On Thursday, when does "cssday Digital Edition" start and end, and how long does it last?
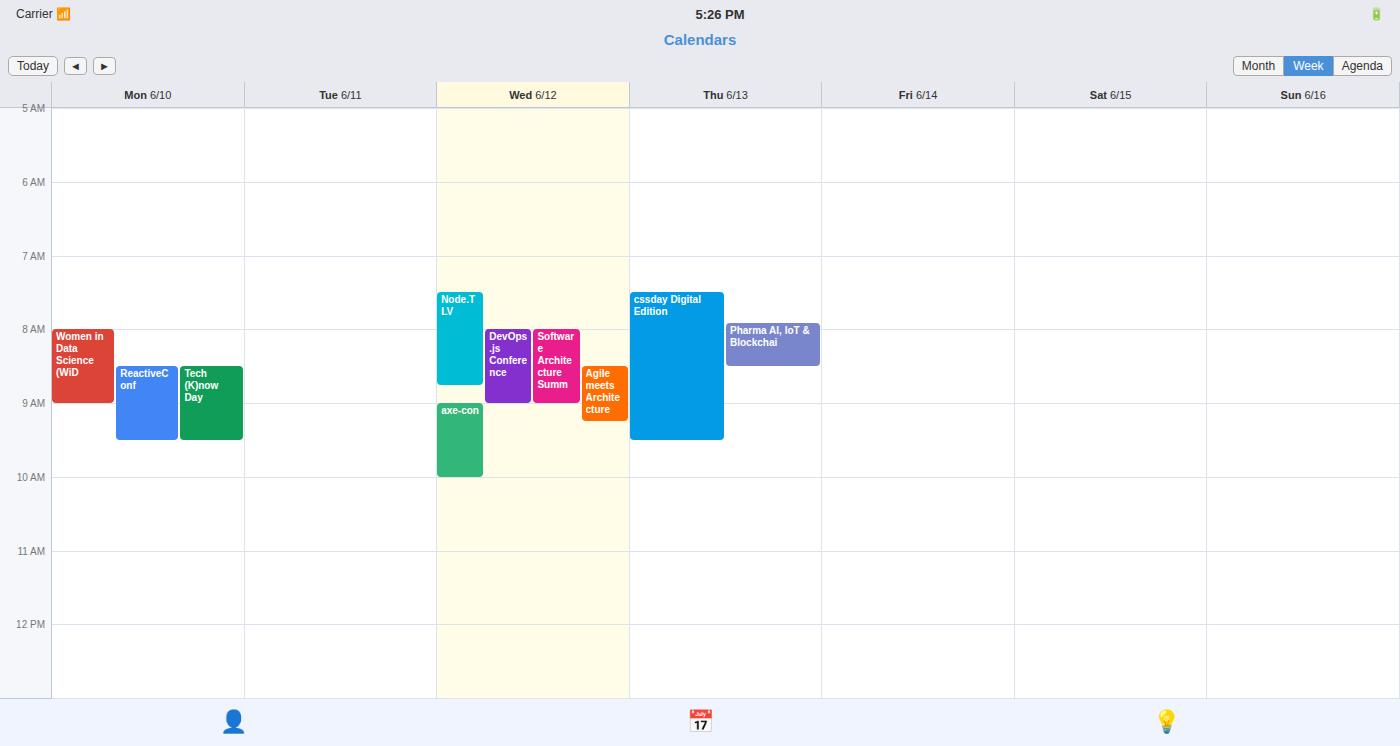
7:30 AM to 9:30 AM, 2 hours